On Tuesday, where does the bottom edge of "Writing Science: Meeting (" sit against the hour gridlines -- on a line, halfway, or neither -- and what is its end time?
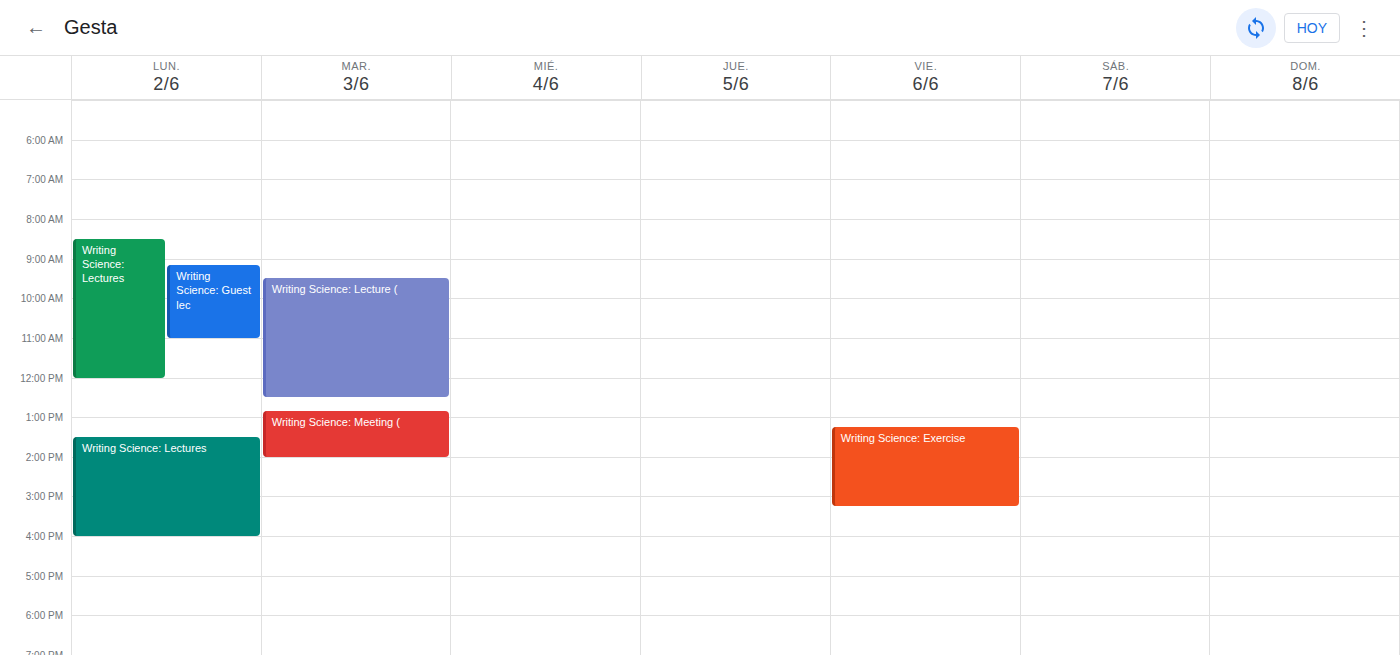
2:00 PM -- exactly on the 2 PM line.